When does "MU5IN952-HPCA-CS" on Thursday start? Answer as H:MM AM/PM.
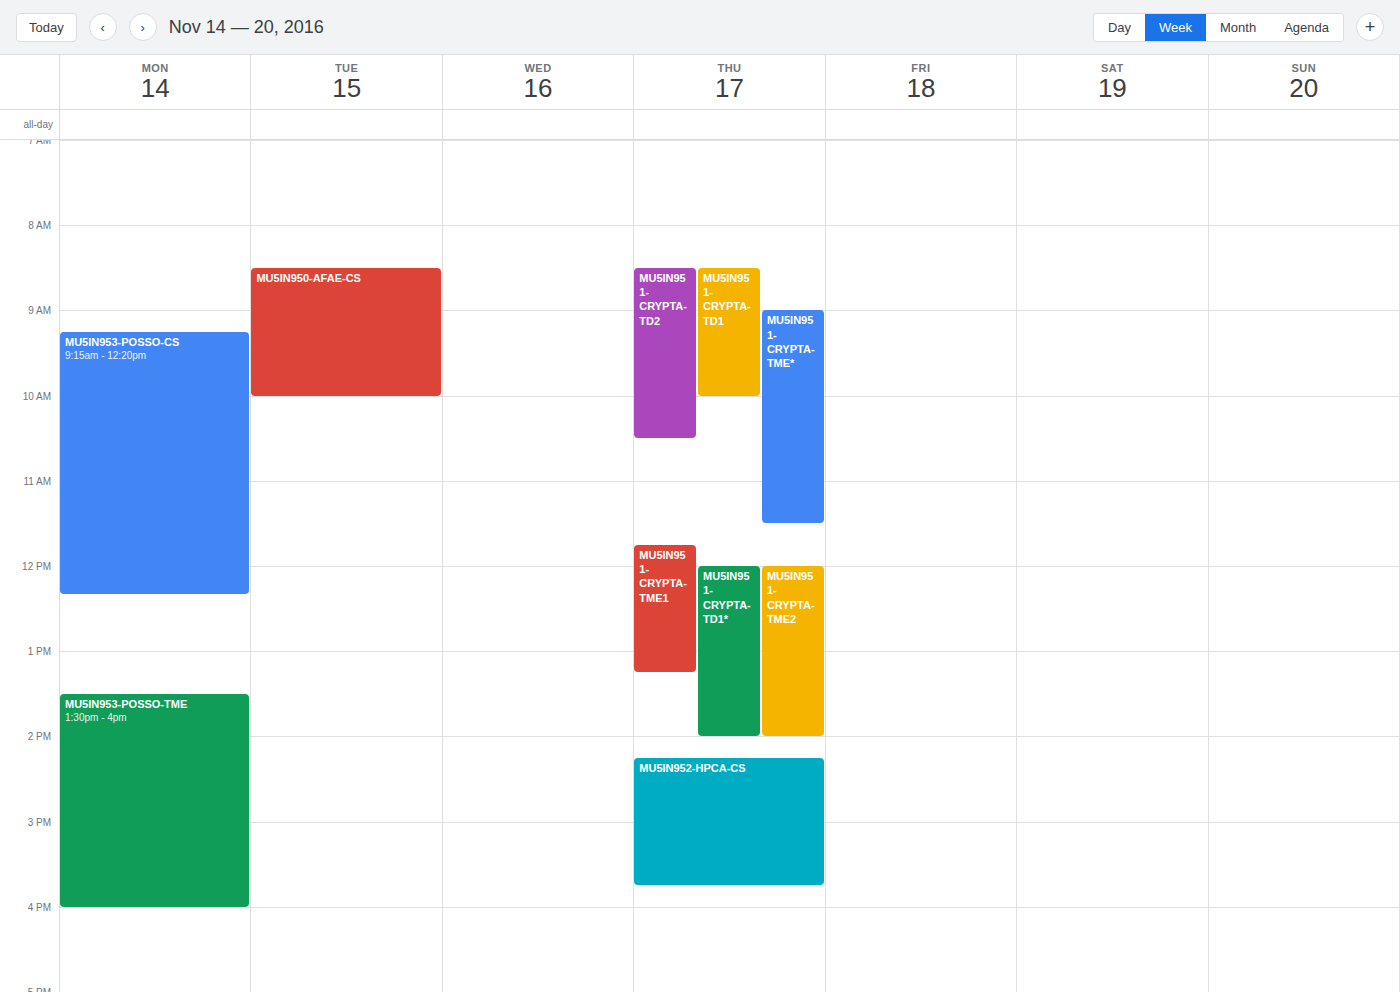
2:15 PM